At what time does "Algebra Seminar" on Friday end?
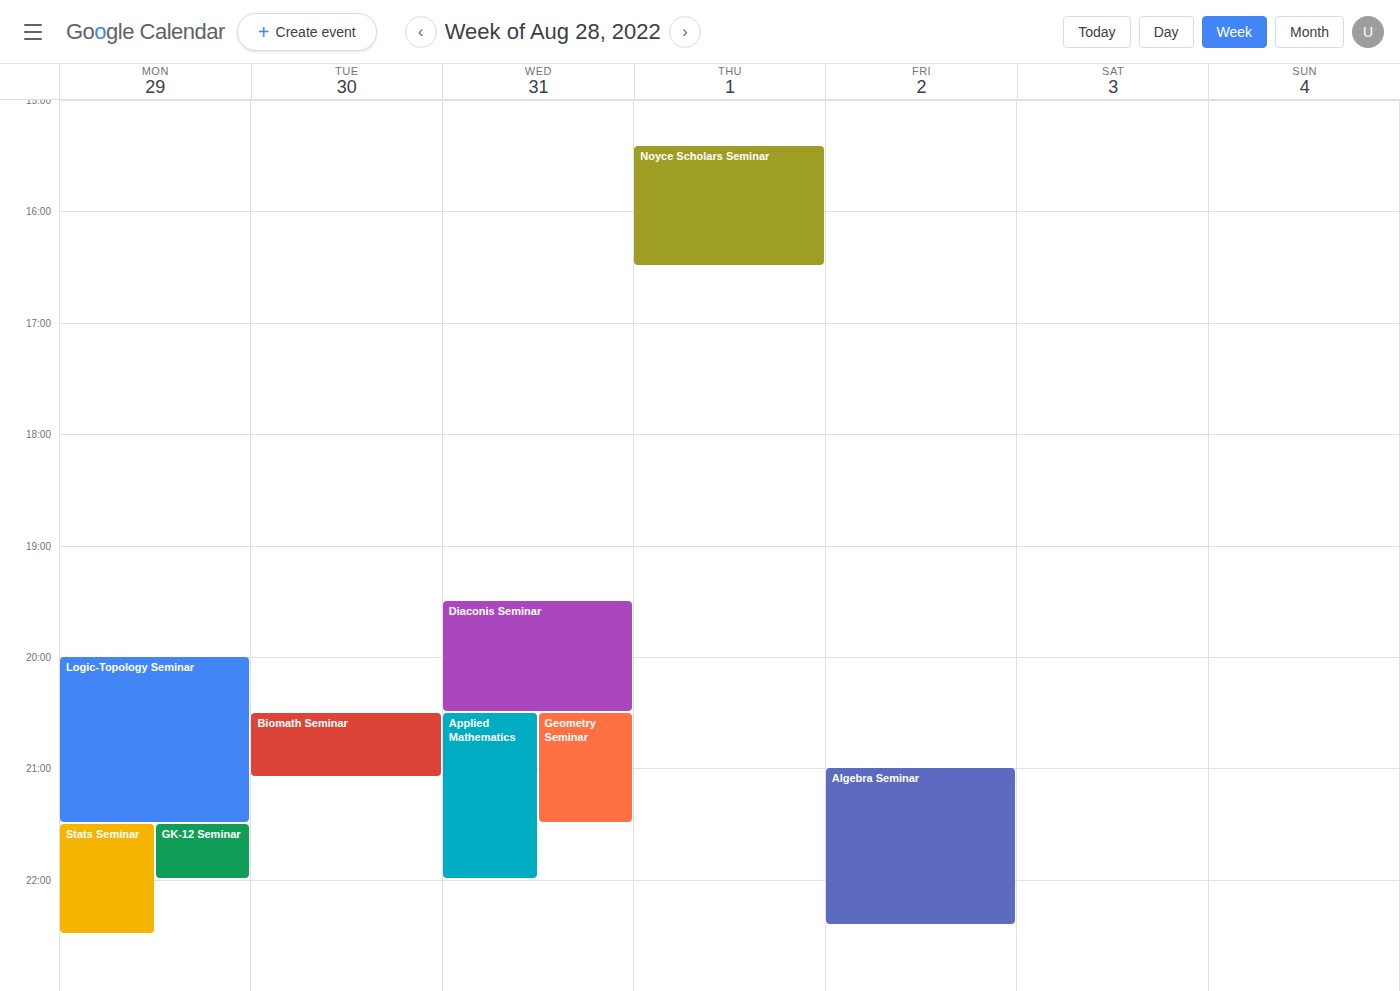
10:25 PM